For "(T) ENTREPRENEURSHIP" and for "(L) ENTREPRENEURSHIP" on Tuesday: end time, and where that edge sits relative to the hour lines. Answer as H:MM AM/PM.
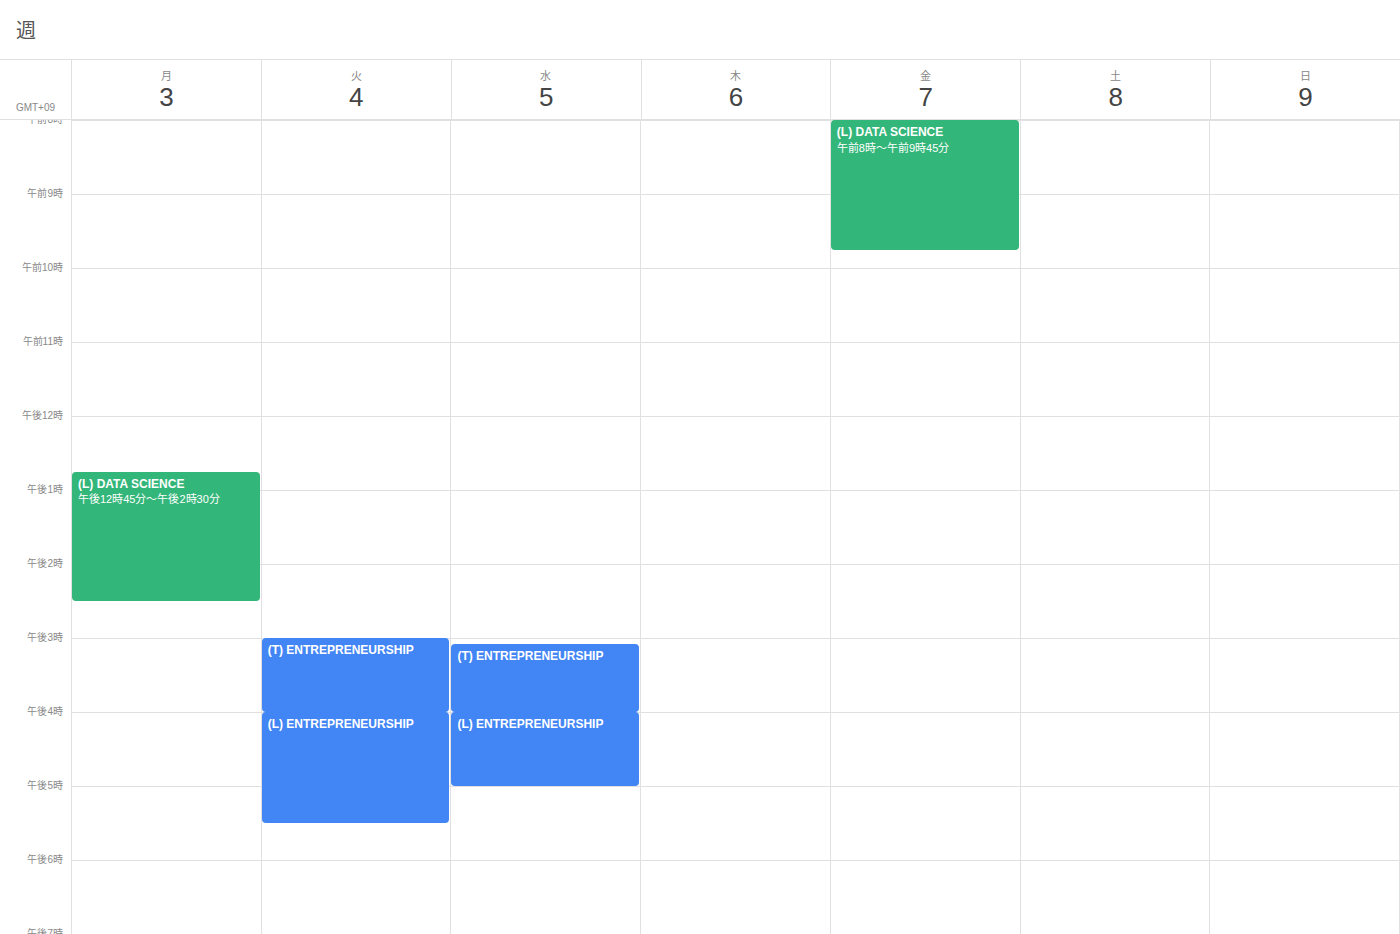
"(T) ENTREPRENEURSHIP": 4:00 PM, exactly on the 4 PM line. "(L) ENTREPRENEURSHIP": 5:30 PM, halfway between the 5 PM and 6 PM lines.